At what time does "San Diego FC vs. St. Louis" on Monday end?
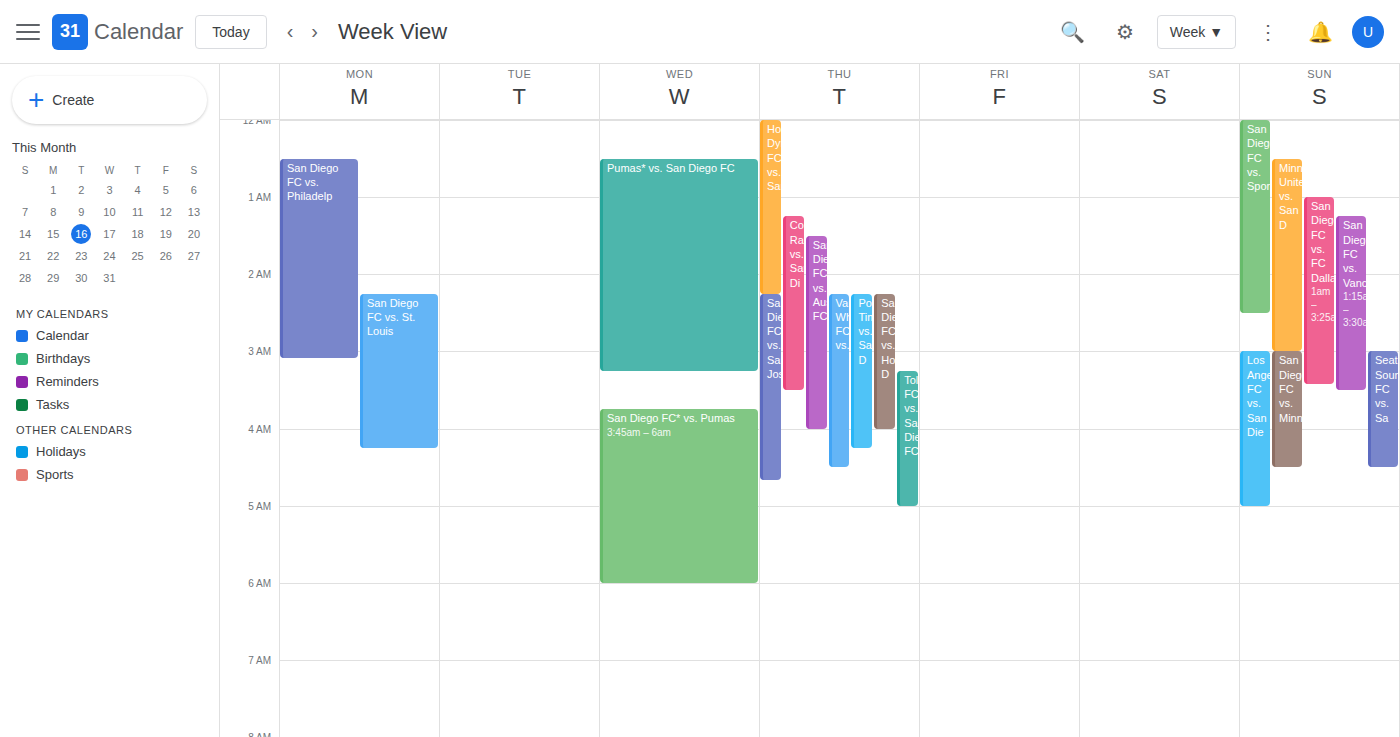
4:15 AM